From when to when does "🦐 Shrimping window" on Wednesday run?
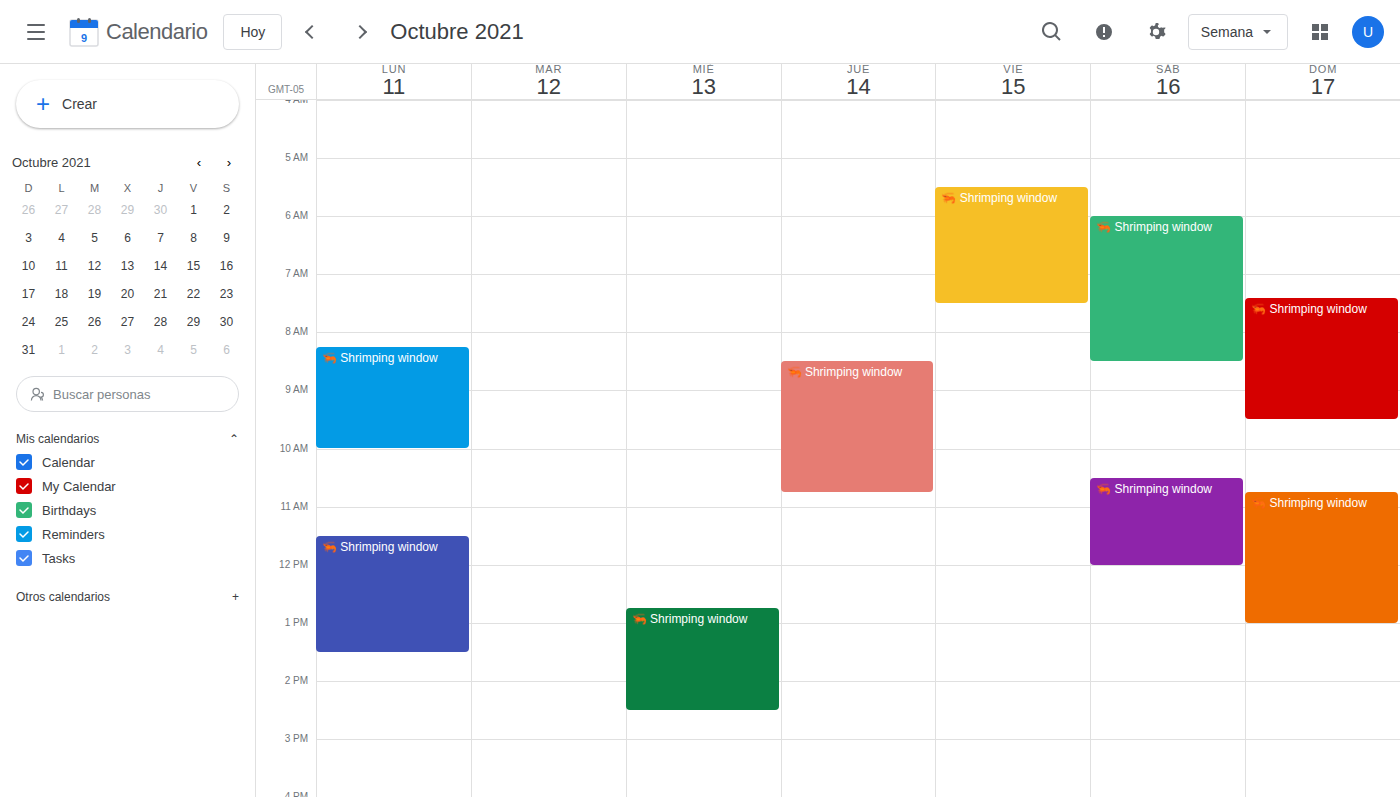
12:45 PM to 2:30 PM